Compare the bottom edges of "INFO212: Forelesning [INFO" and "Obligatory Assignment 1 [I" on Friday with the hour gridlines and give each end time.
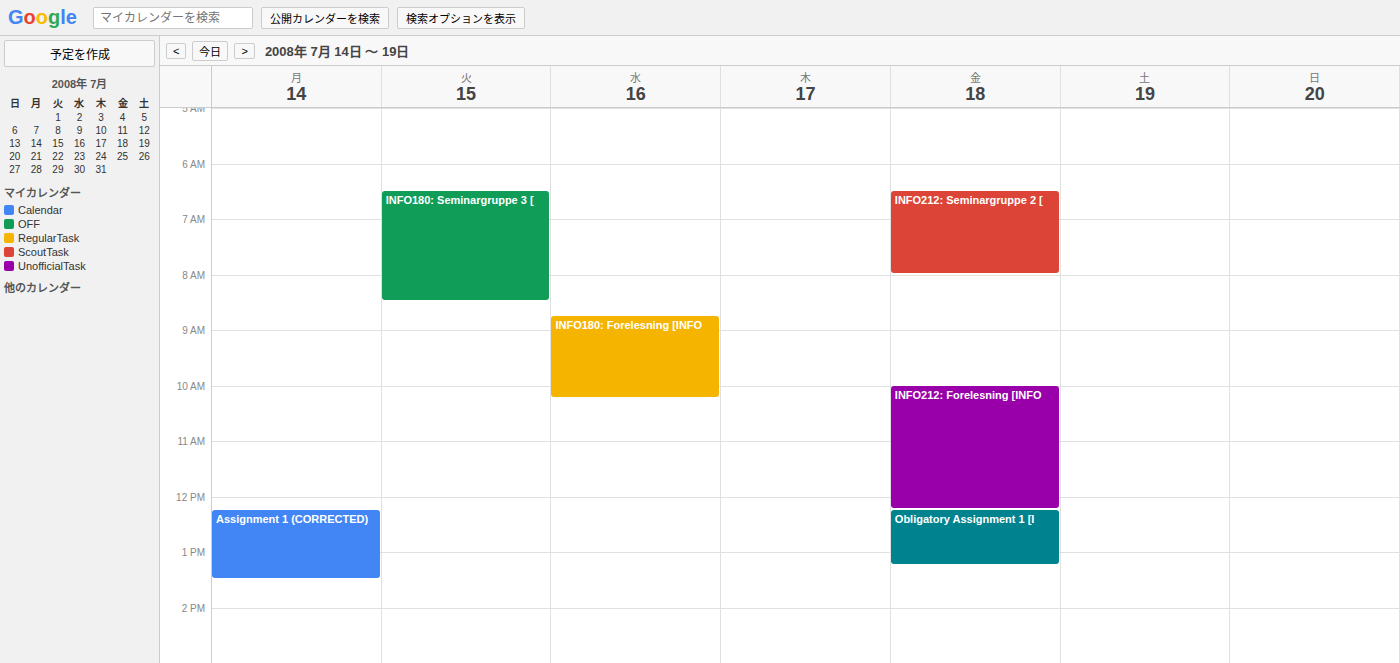
"INFO212: Forelesning [INFO": 12:15 PM, neither: a quarter of the way from the 12 PM line to the 1 PM line. "Obligatory Assignment 1 [I": 1:15 PM, neither: a quarter of the way from the 1 PM line to the 2 PM line.